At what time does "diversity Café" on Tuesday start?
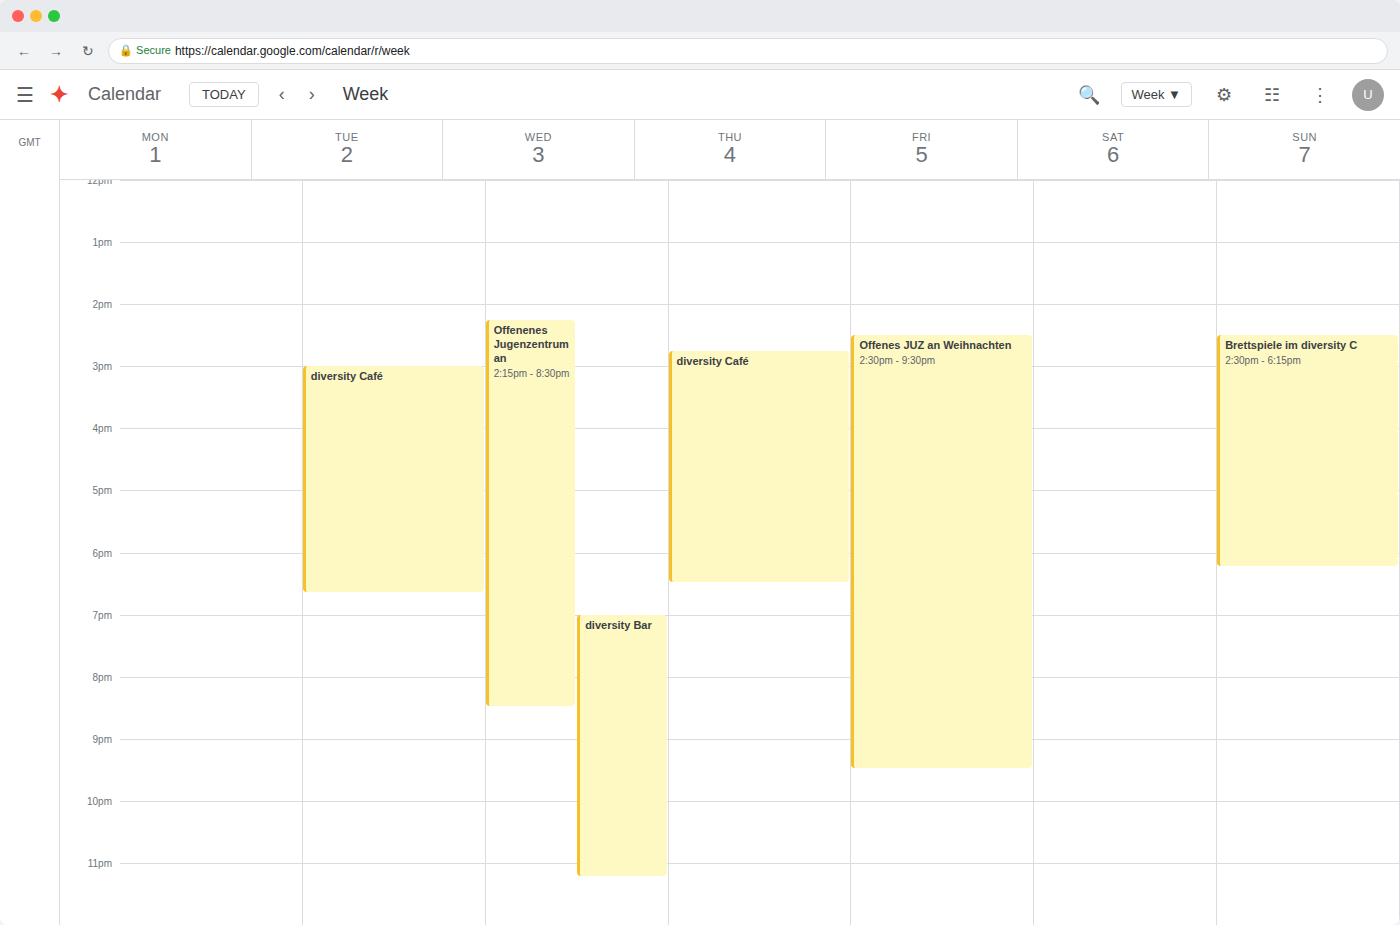
3:00 PM